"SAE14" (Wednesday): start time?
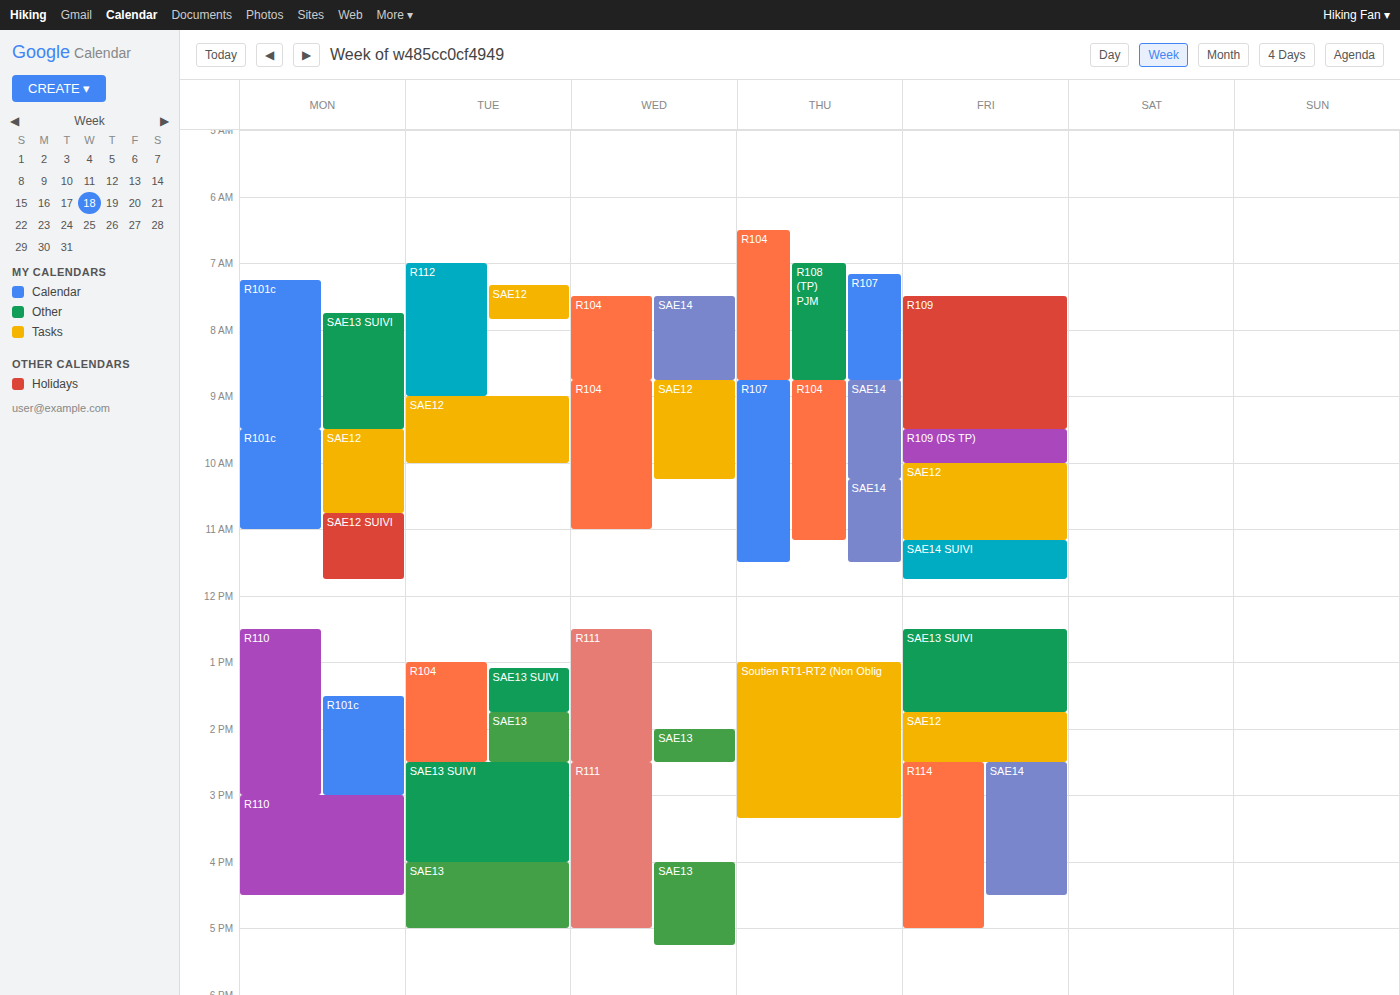
7:30 AM